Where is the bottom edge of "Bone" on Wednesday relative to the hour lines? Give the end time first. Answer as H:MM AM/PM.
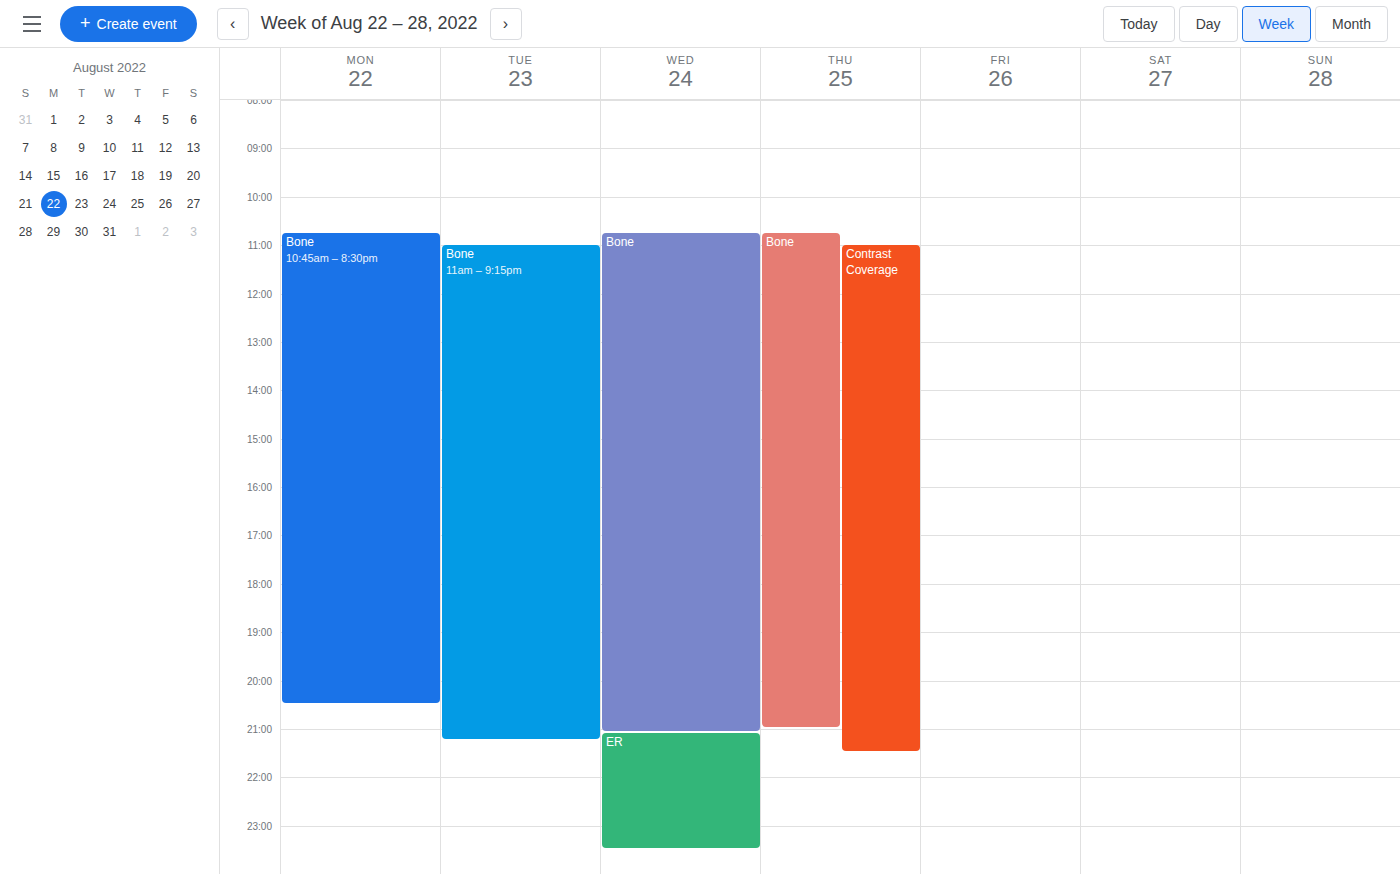
9:05 PM -- neither: 5 minutes below the 9 PM line and 55 minutes above the 10 PM line.